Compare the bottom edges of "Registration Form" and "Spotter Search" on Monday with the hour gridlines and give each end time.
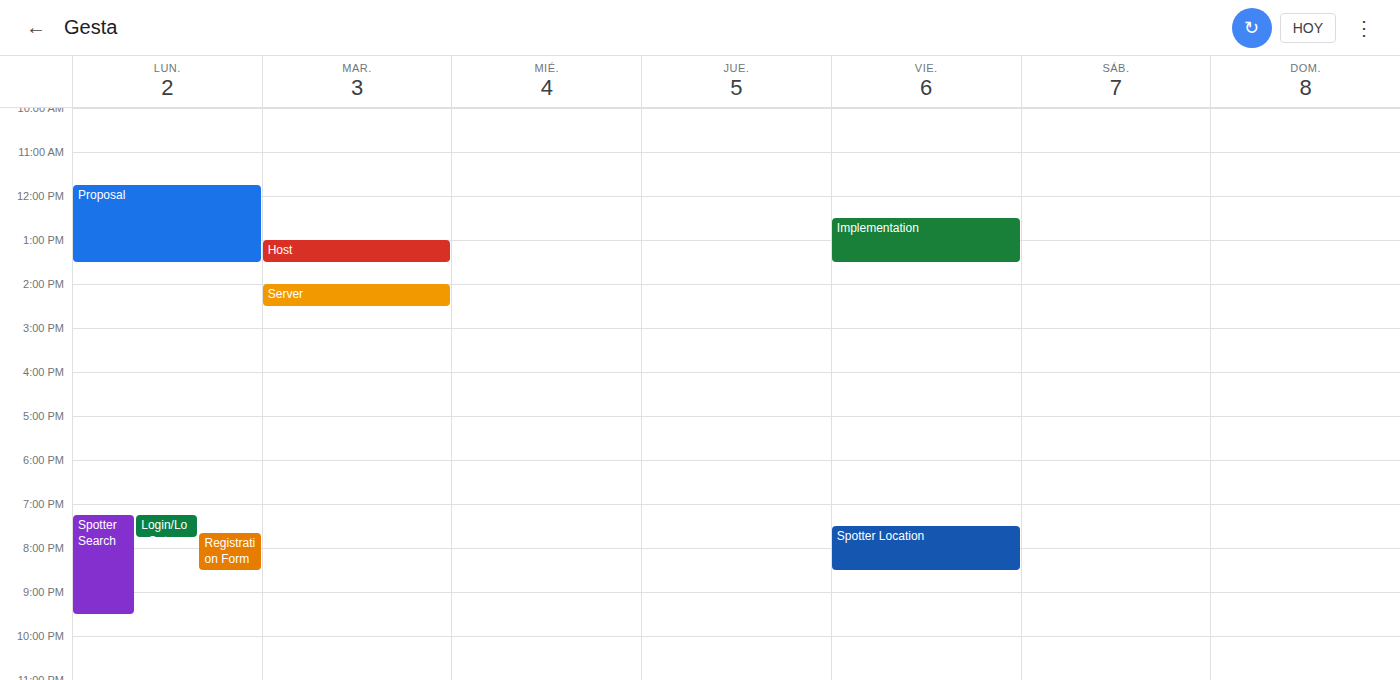
"Registration Form": 8:30 PM, halfway between the 8 PM and 9 PM lines. "Spotter Search": 9:30 PM, halfway between the 9 PM and 10 PM lines.